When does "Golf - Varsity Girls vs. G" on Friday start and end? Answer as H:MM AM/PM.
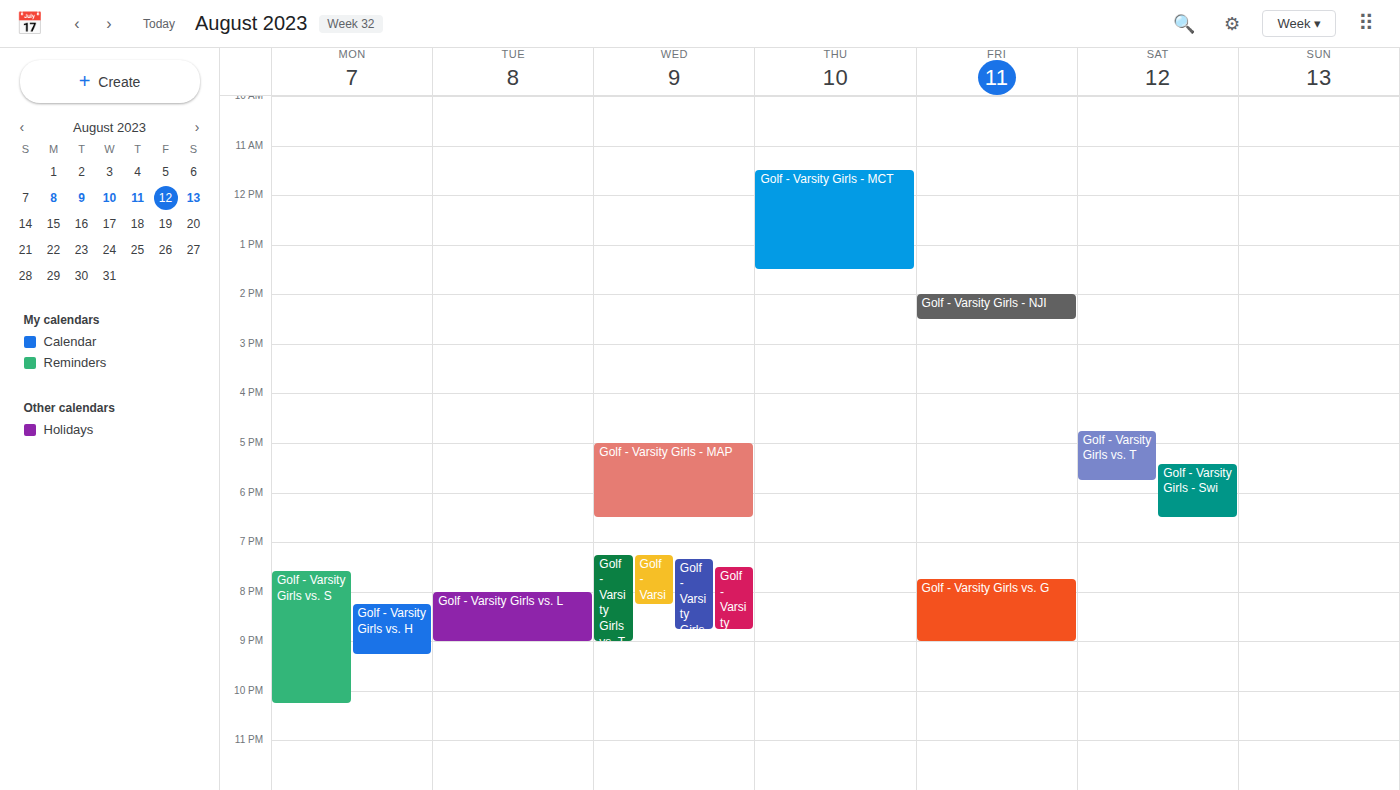
7:45 PM to 9:00 PM